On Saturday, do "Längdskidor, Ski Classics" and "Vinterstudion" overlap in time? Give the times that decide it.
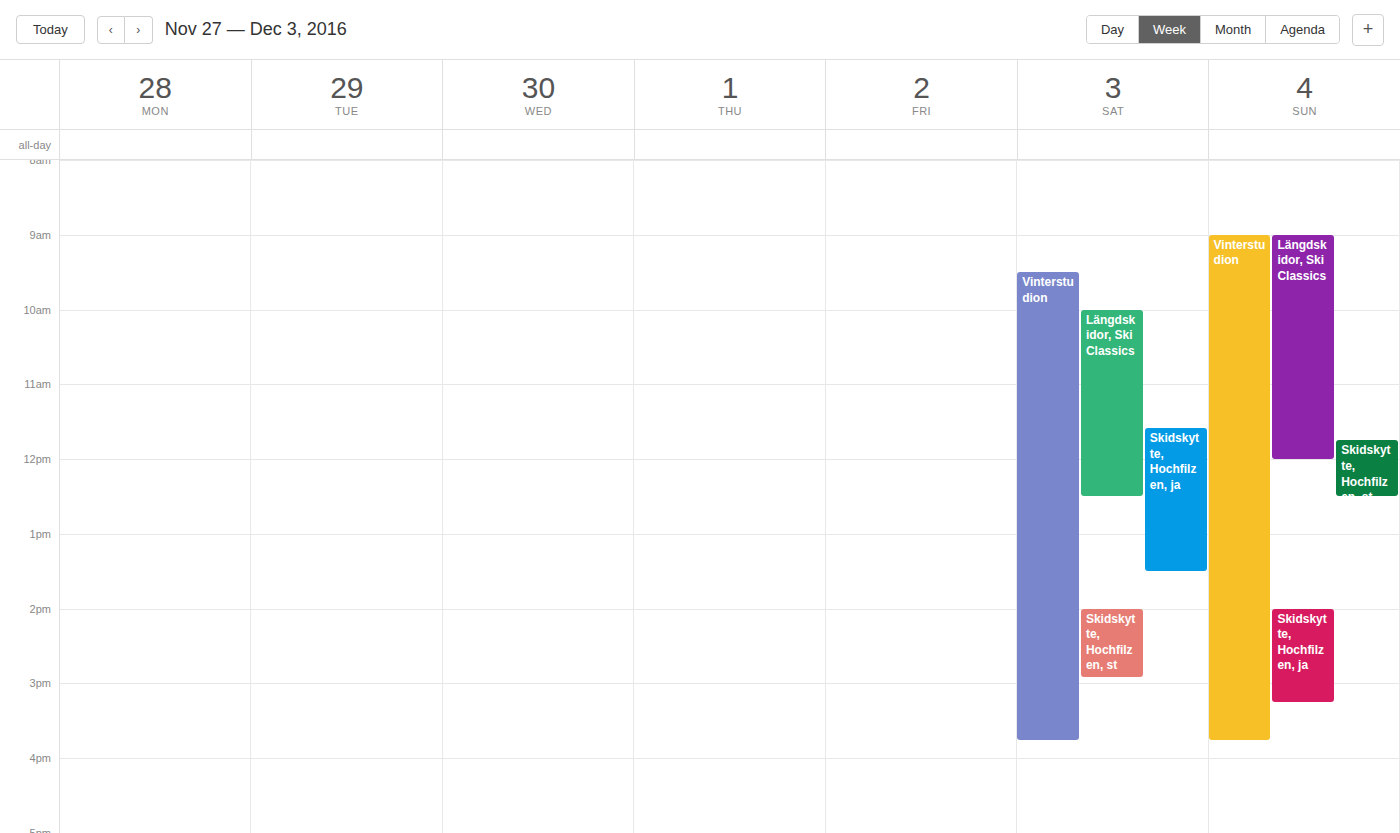
"Längdskidor, Ski Classics" runs 10:00 AM to 12:30 PM, inside "Vinterstudion" -- they overlap.